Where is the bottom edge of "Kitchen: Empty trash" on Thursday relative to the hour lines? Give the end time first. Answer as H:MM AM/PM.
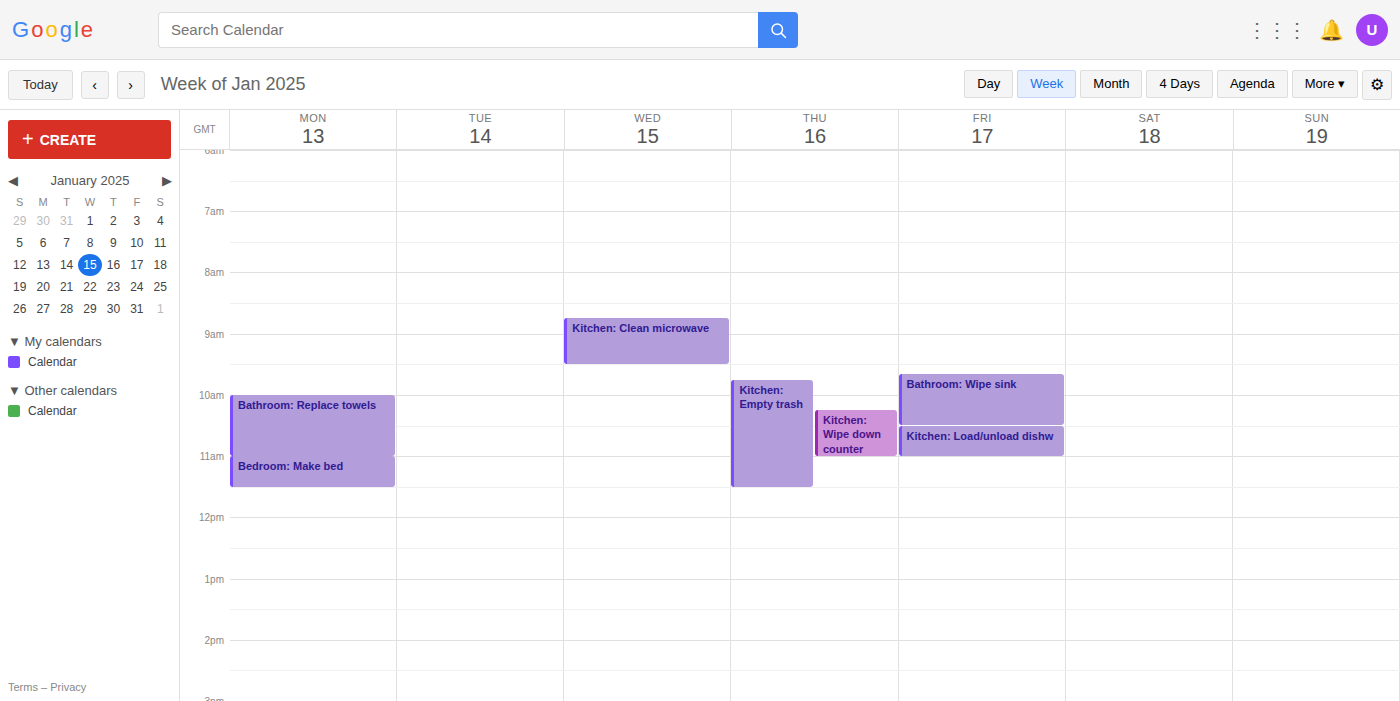
11:30 AM -- halfway between the 11 AM and 12 PM lines.